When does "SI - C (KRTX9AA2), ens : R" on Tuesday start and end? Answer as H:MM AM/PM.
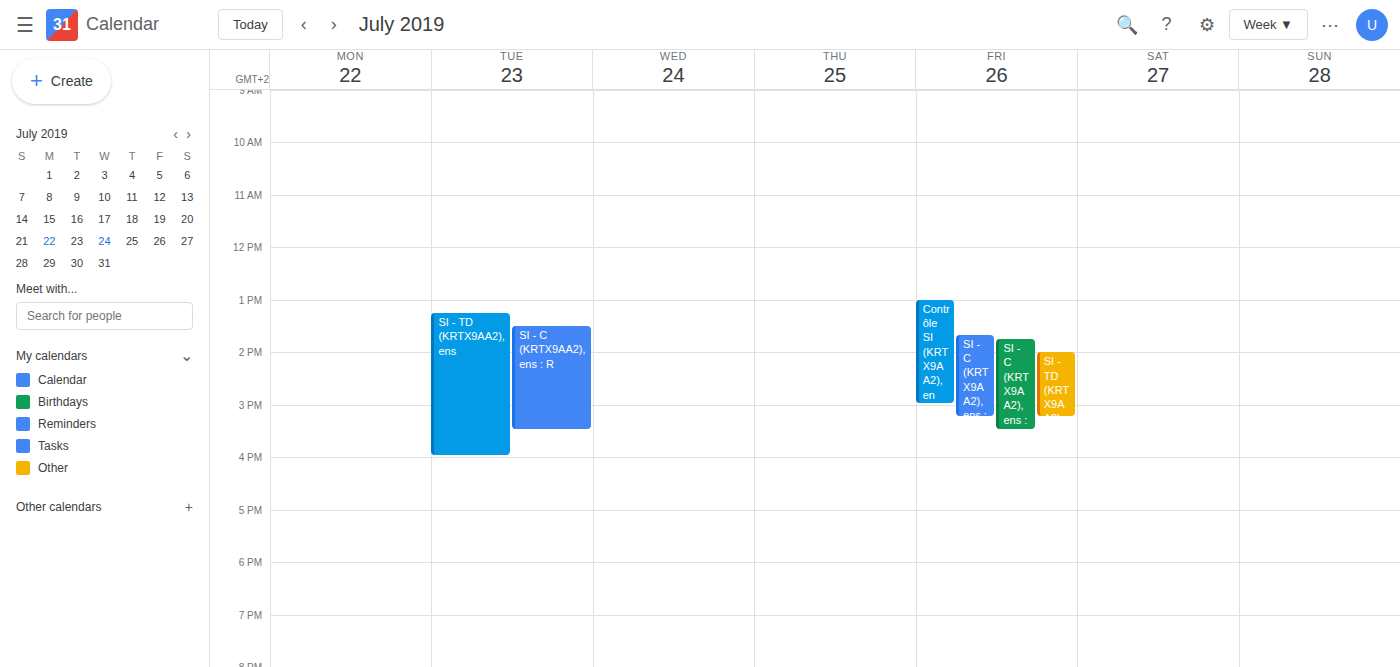
1:30 PM to 3:30 PM